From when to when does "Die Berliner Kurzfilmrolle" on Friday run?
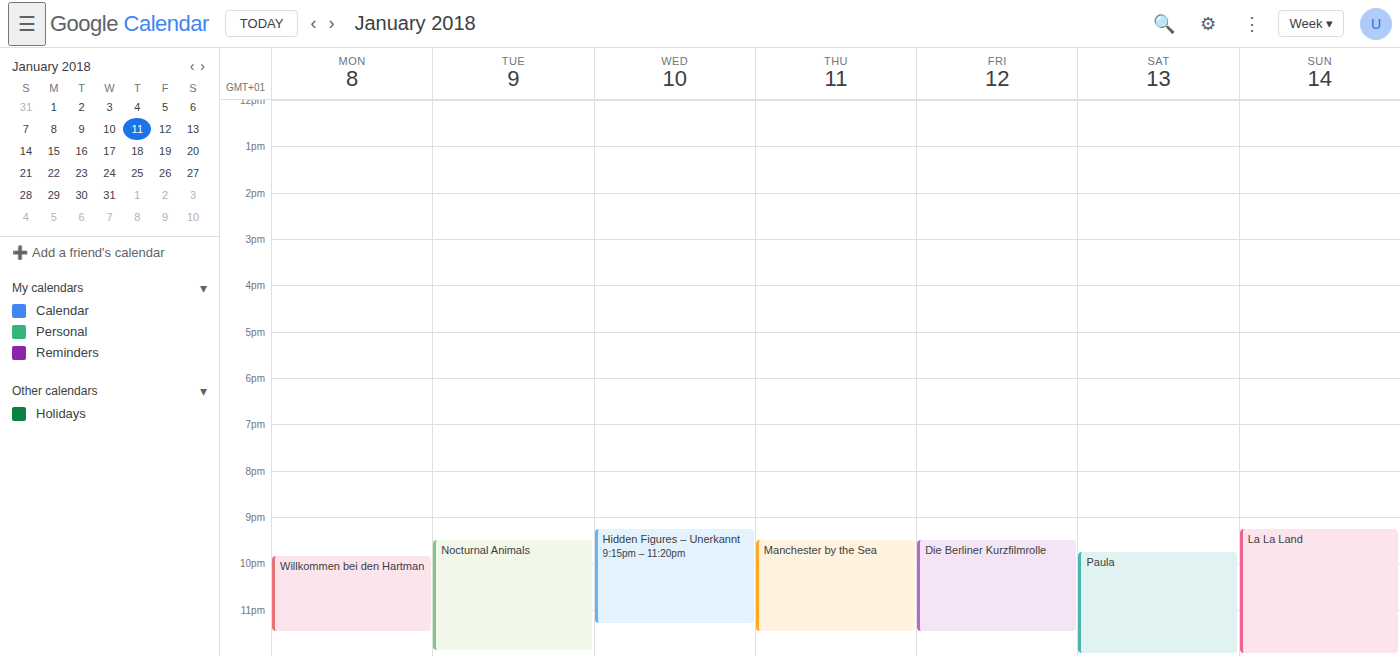
21:30 to 23:30